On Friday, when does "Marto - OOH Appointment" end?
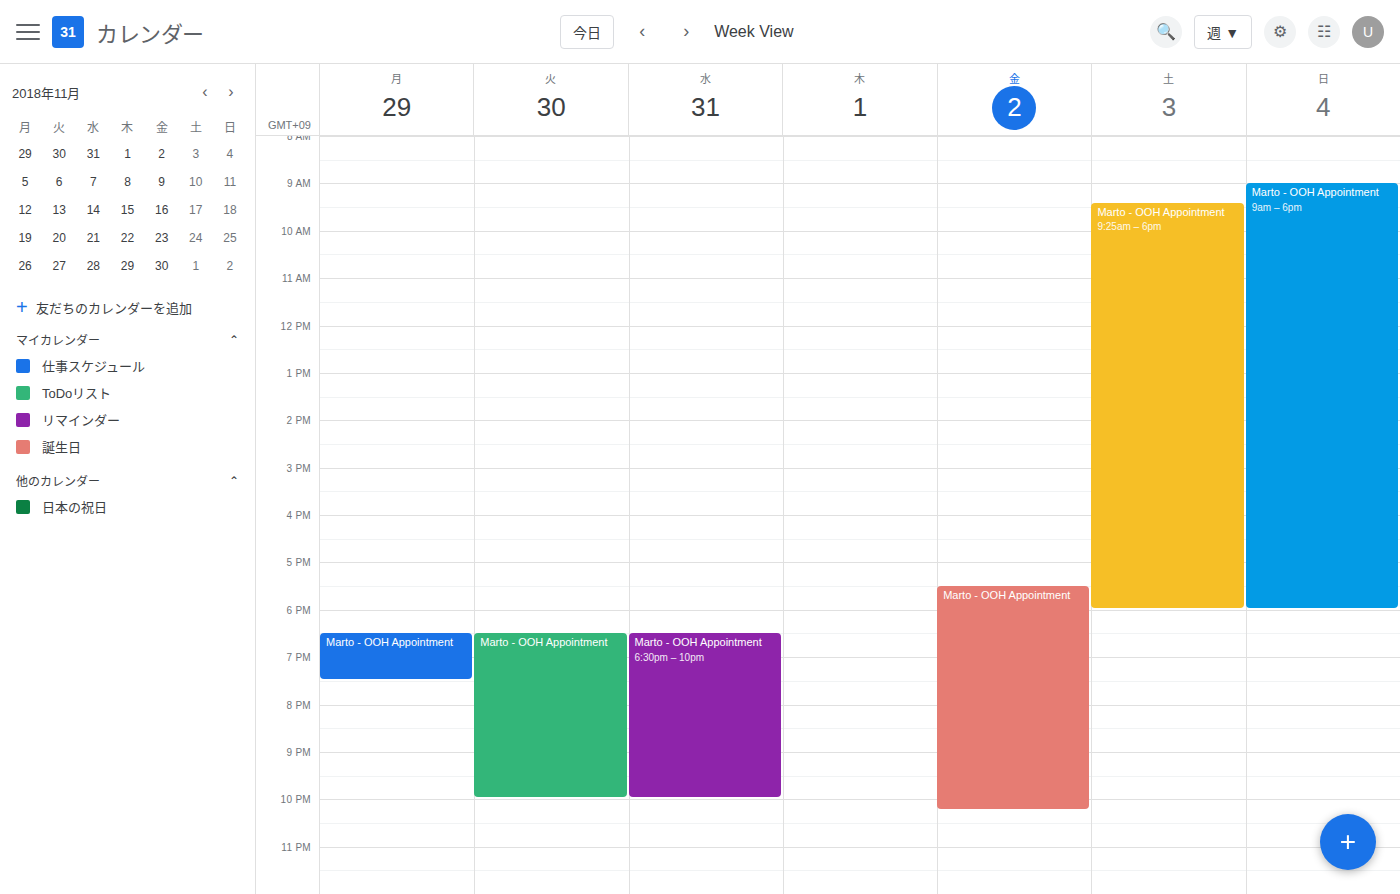
10:15 PM